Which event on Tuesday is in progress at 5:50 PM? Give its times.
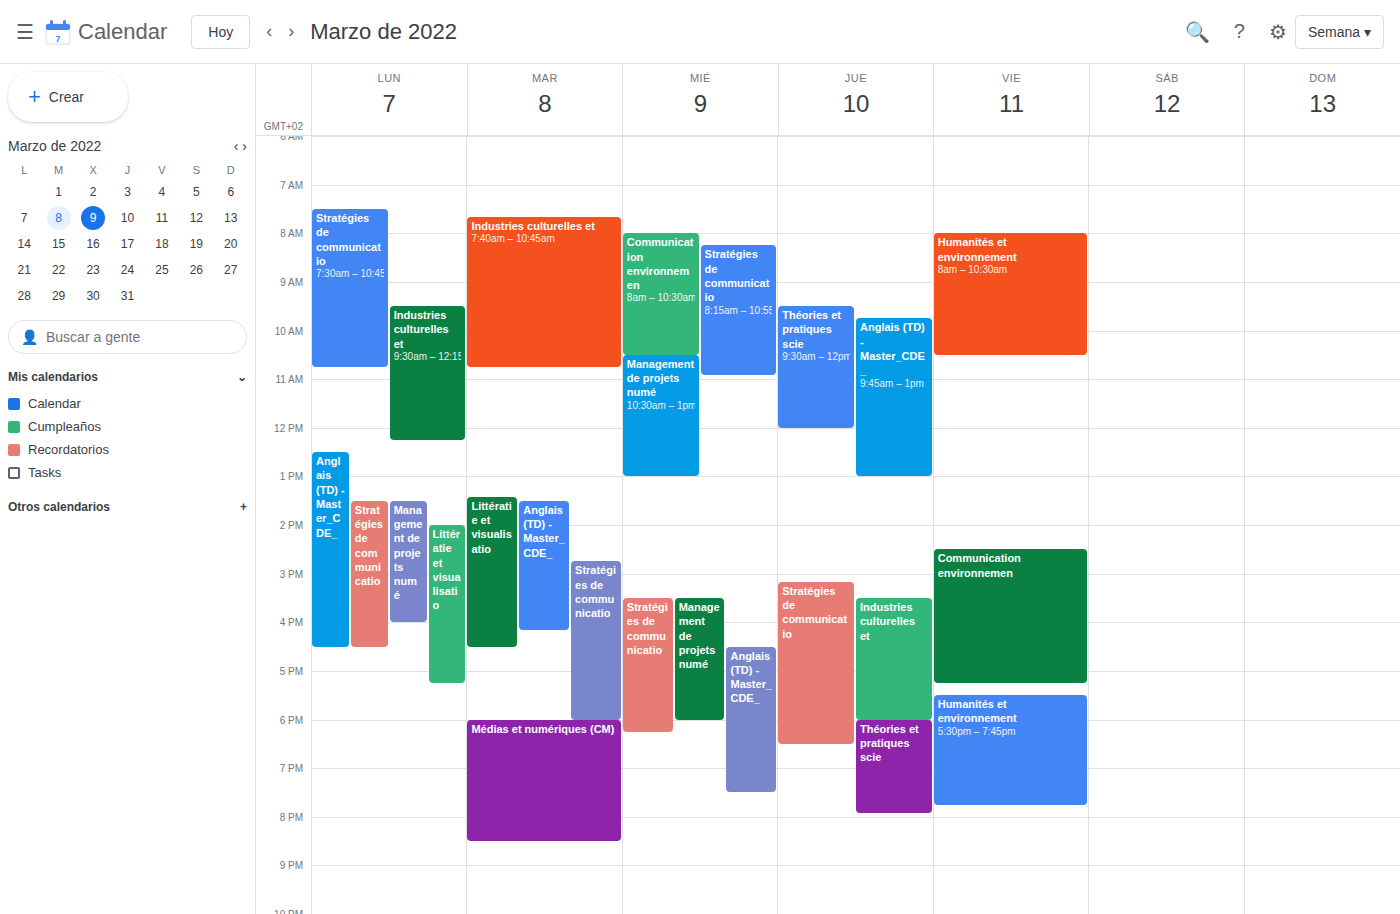
"Stratégies de communicatio", 2:45 PM to 6:00 PM